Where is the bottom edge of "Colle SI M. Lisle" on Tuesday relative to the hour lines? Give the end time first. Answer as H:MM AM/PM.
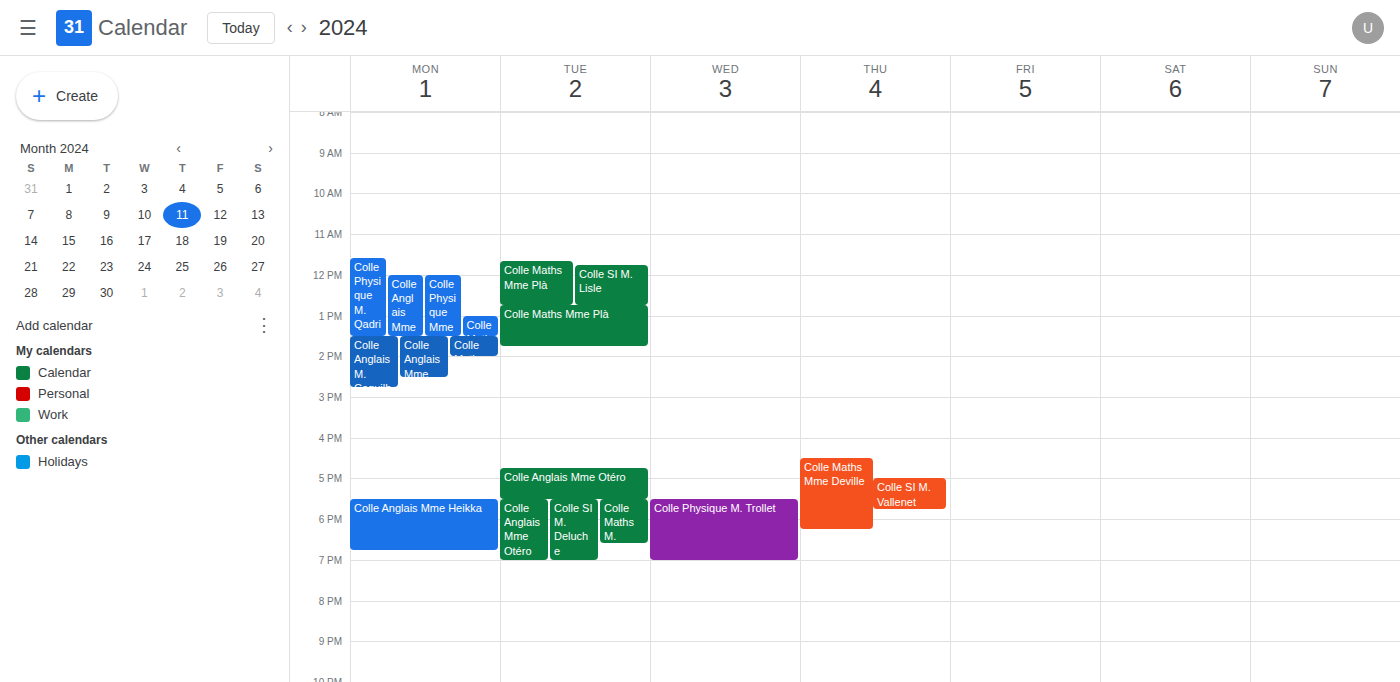
12:45 PM -- neither: three quarters of the way from the 12 PM line to the 1 PM line.